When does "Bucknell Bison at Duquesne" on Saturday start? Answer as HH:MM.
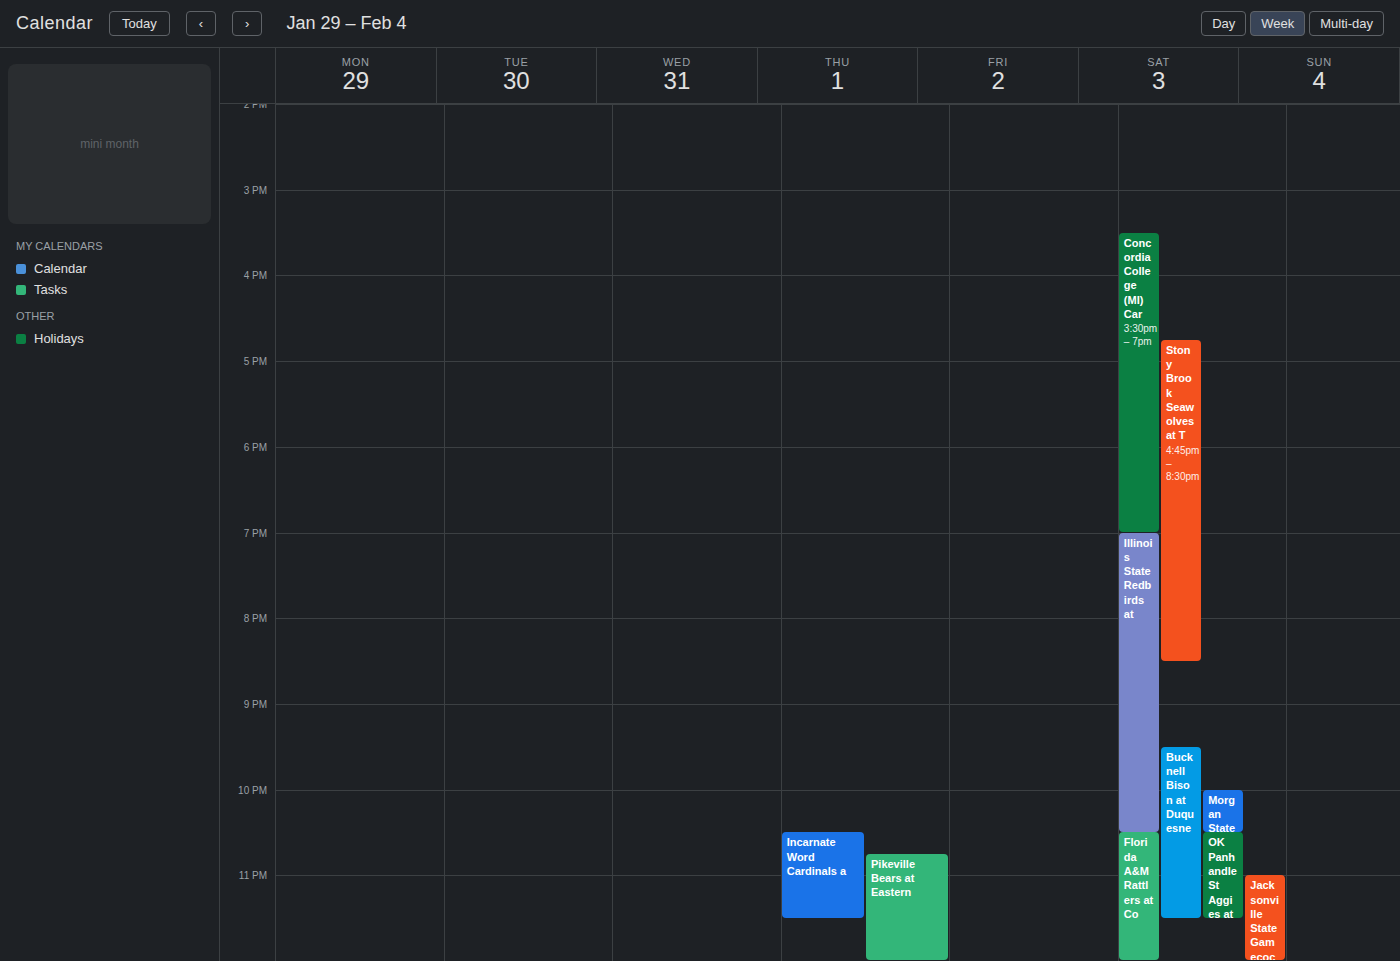
21:30